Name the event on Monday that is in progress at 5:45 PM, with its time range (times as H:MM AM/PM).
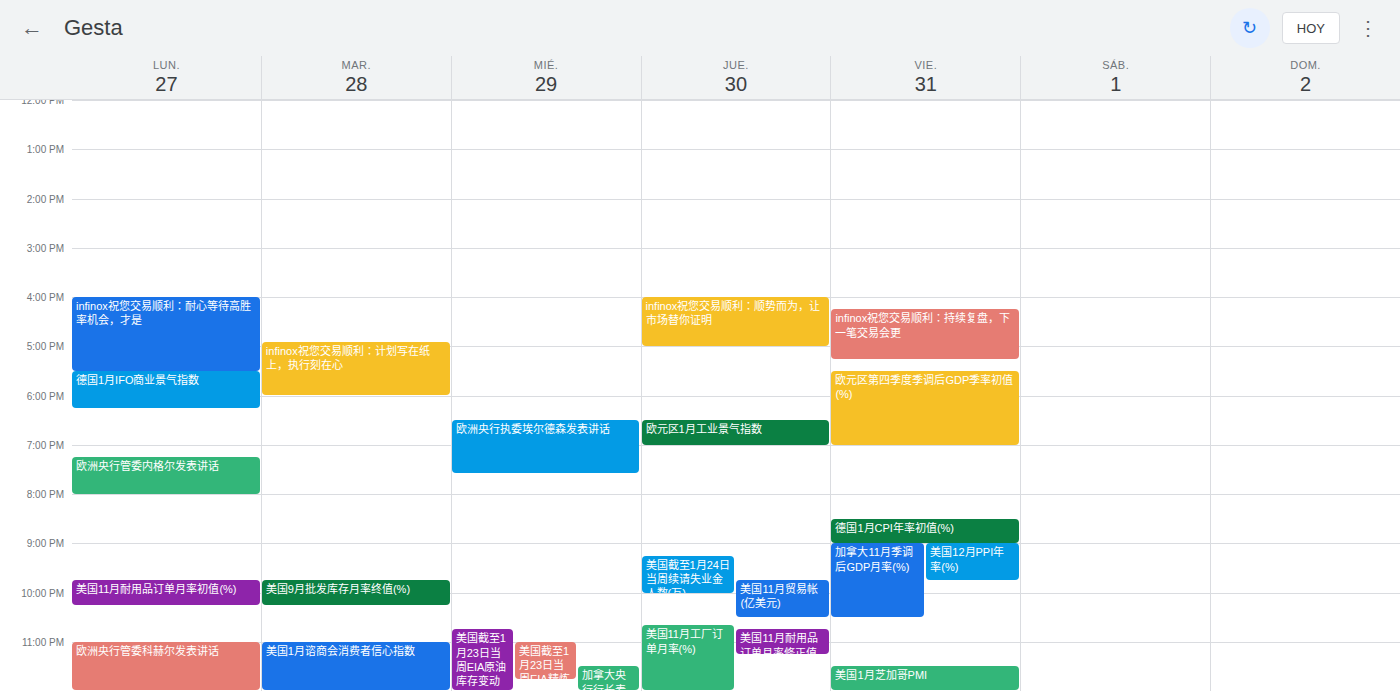
"德国1月IFO商业景气指数", 5:30 PM to 6:15 PM